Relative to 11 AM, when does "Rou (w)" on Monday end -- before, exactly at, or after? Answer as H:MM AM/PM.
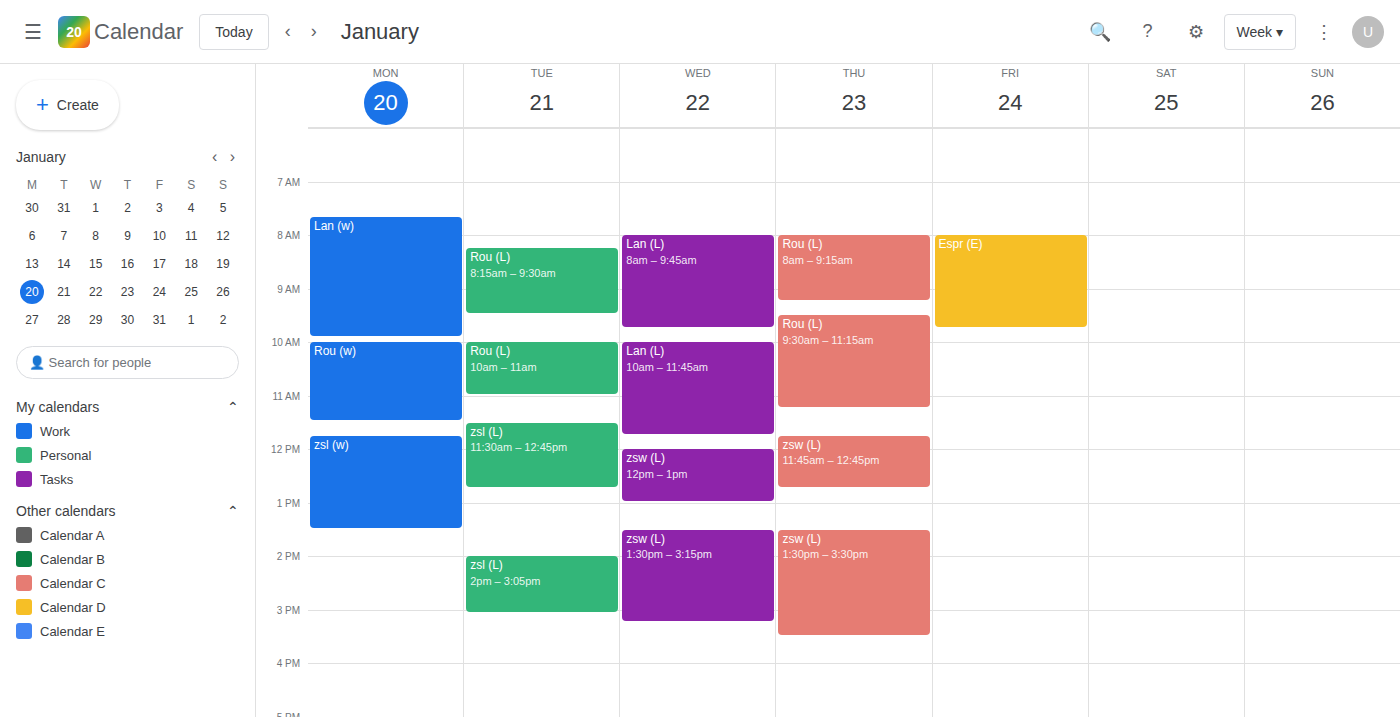
11:30 AM -- after 11 AM, 30 minutes below the 11 AM line.